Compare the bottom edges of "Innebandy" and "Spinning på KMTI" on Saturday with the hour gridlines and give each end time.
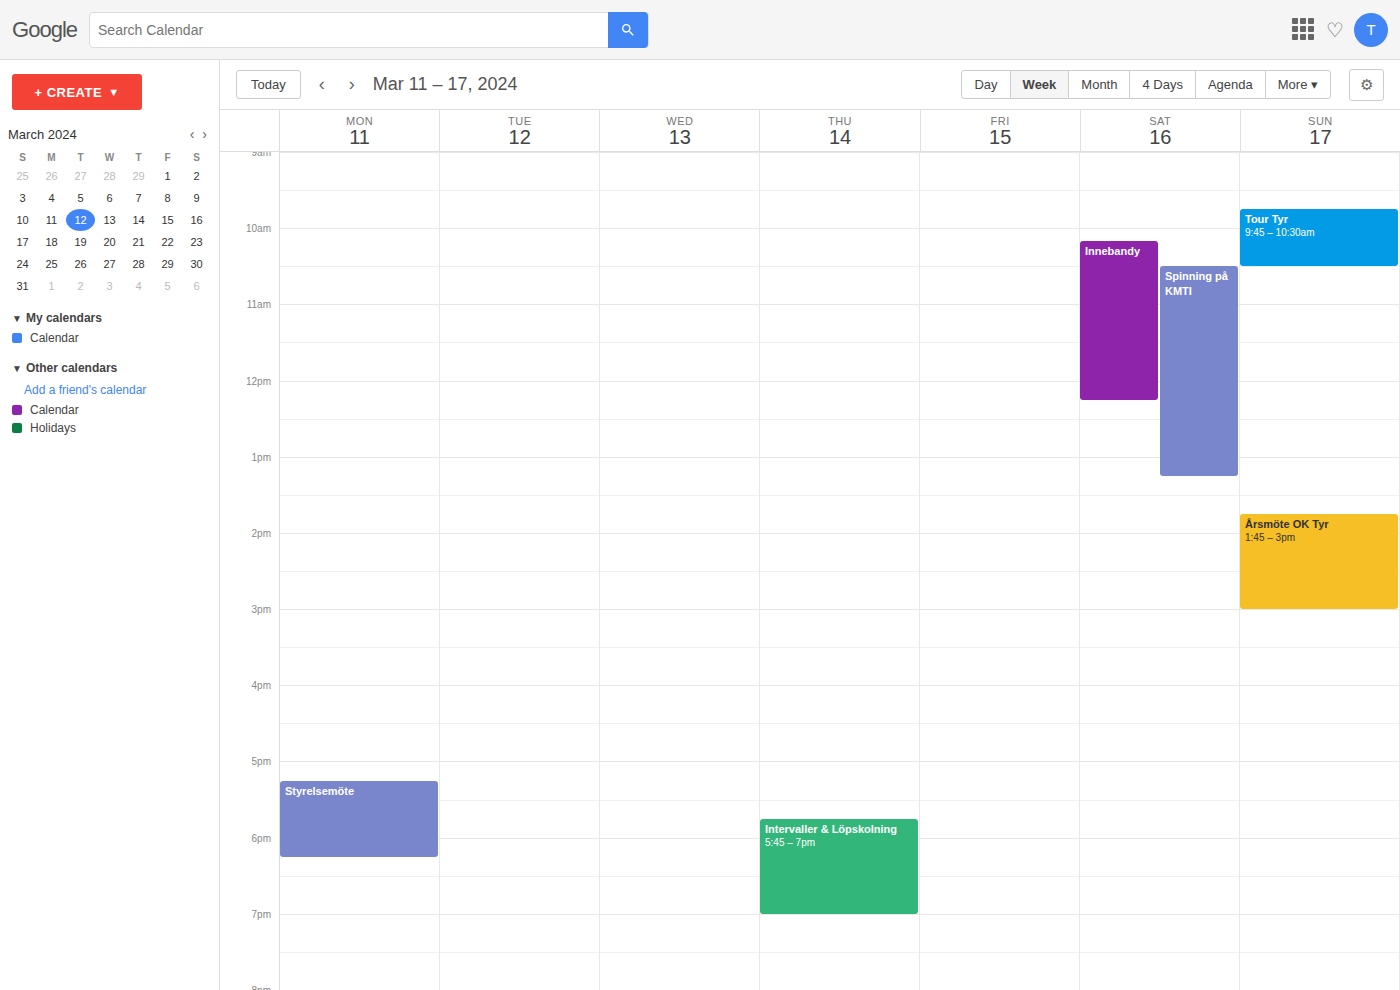
"Innebandy": 12:15 PM, neither: a quarter of the way from the 12 PM line to the 1 PM line. "Spinning på KMTI": 1:15 PM, neither: a quarter of the way from the 1 PM line to the 2 PM line.